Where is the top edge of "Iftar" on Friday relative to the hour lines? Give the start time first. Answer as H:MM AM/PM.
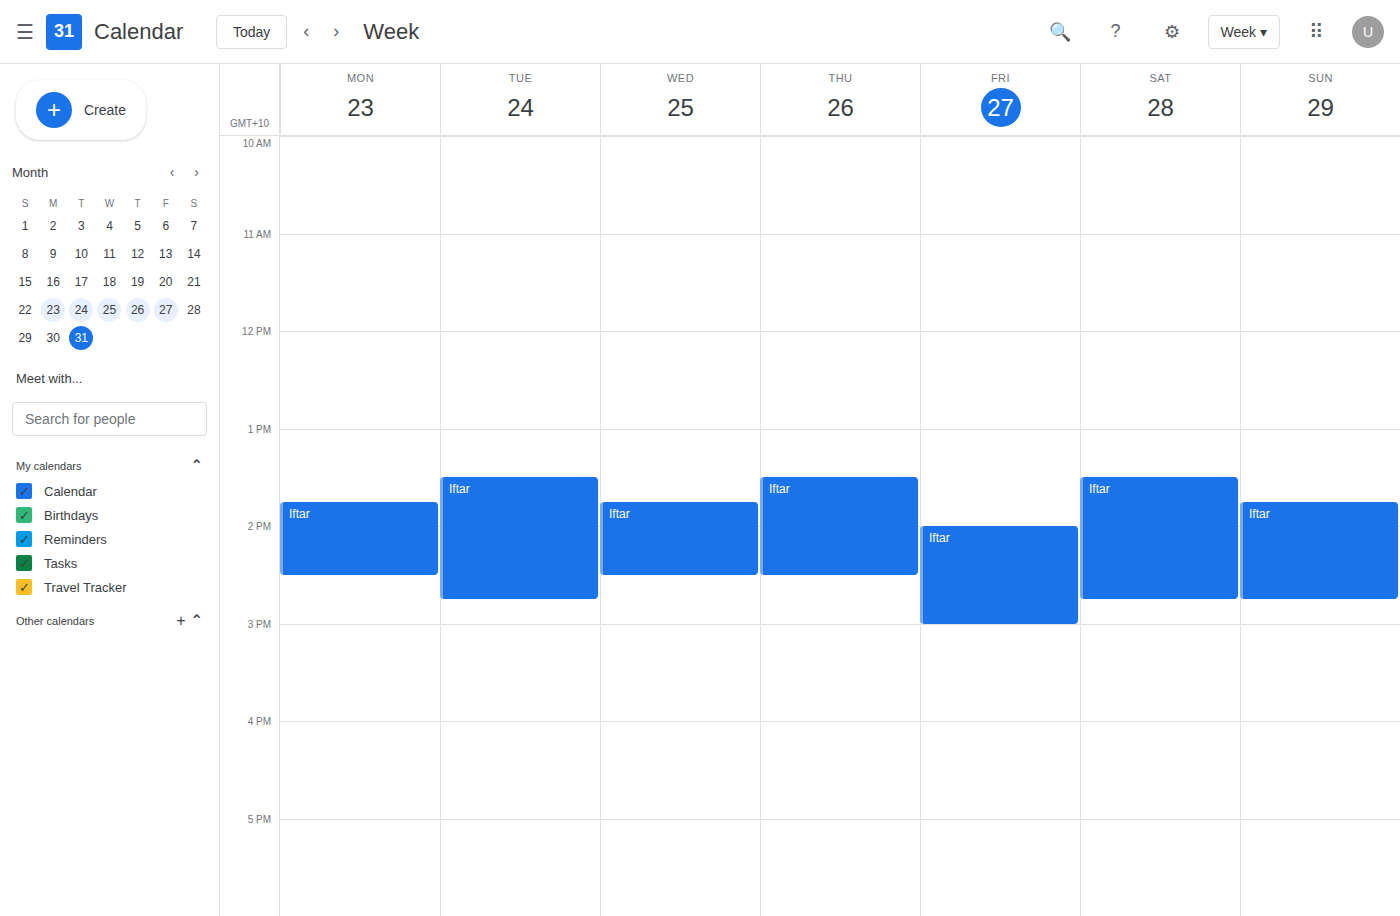
2:00 PM -- exactly on the 2 PM line.